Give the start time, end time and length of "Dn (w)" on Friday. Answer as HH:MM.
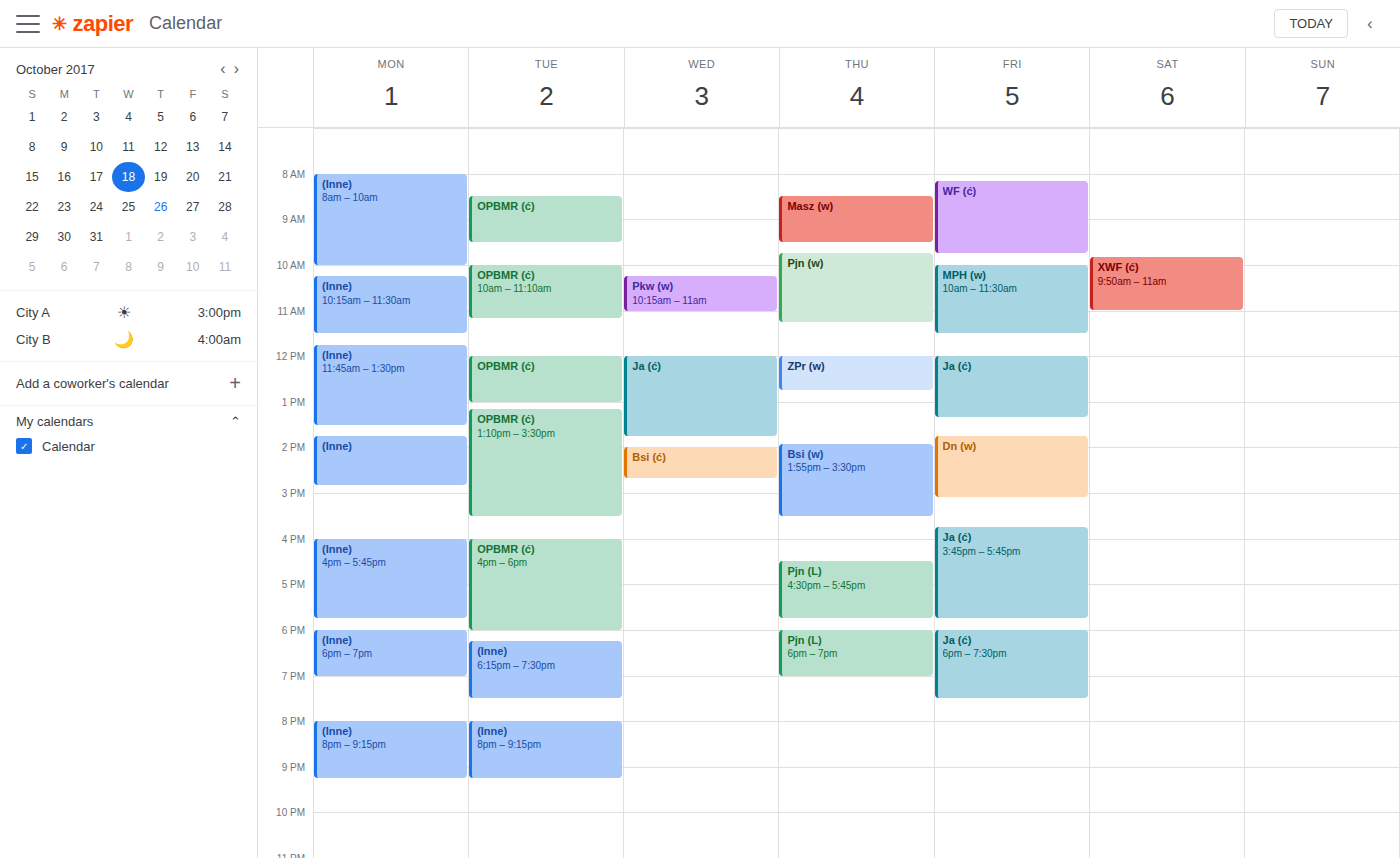
13:45 to 15:05, 1 hour 20 minutes